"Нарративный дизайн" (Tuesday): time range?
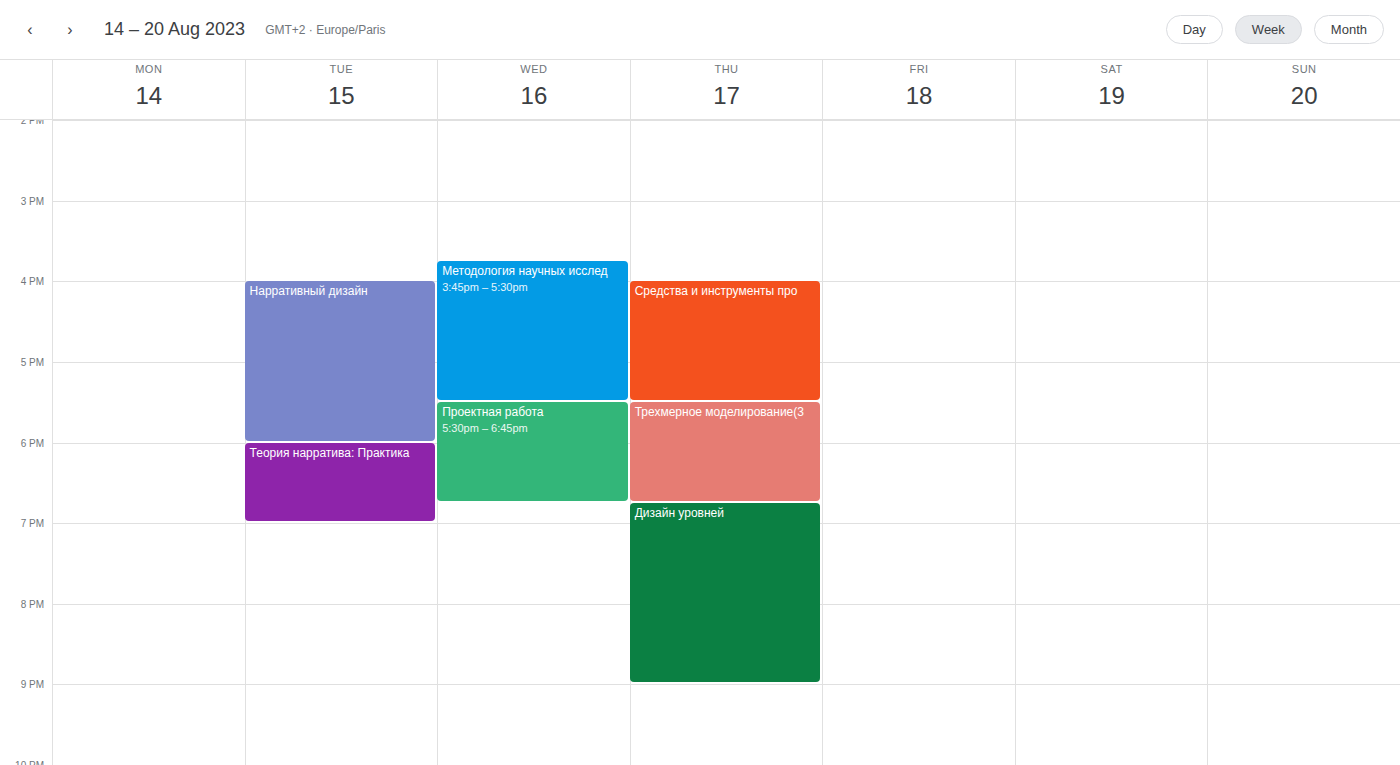
16:00 to 18:00